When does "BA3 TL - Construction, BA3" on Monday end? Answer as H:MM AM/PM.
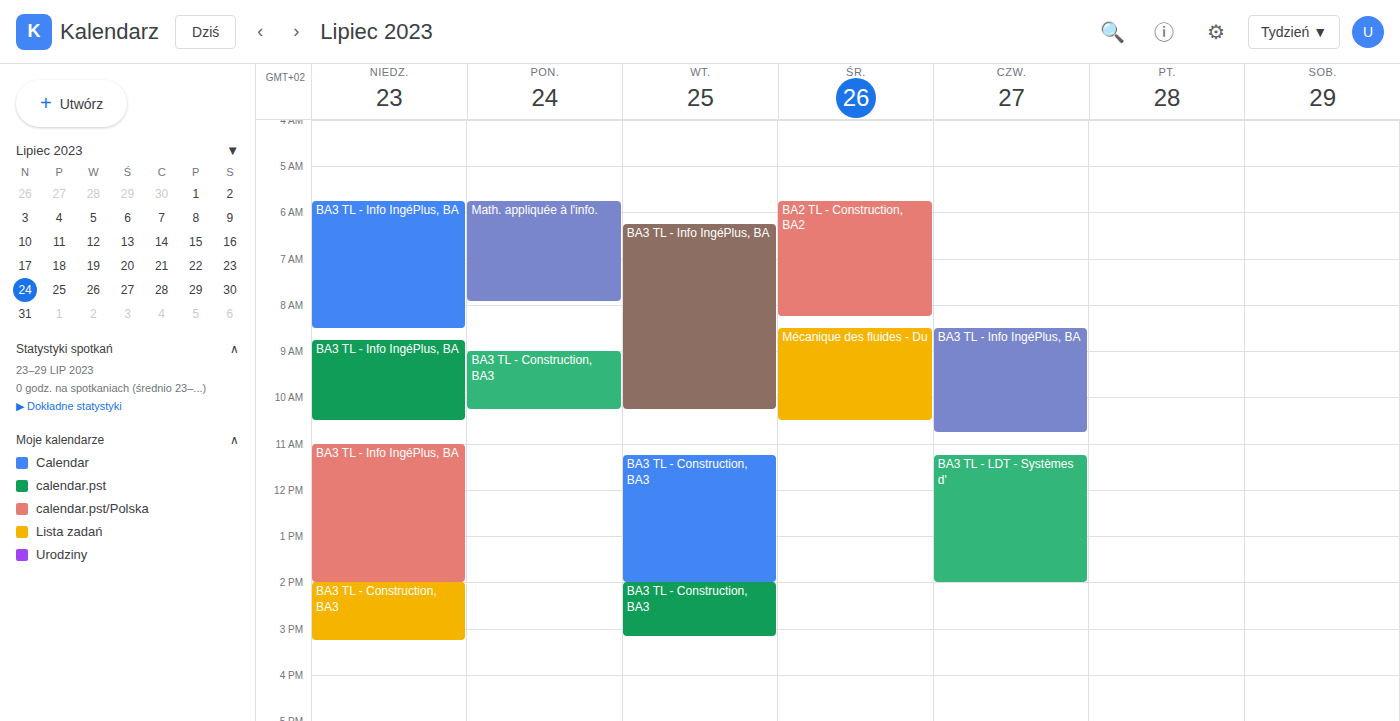
10:15 AM